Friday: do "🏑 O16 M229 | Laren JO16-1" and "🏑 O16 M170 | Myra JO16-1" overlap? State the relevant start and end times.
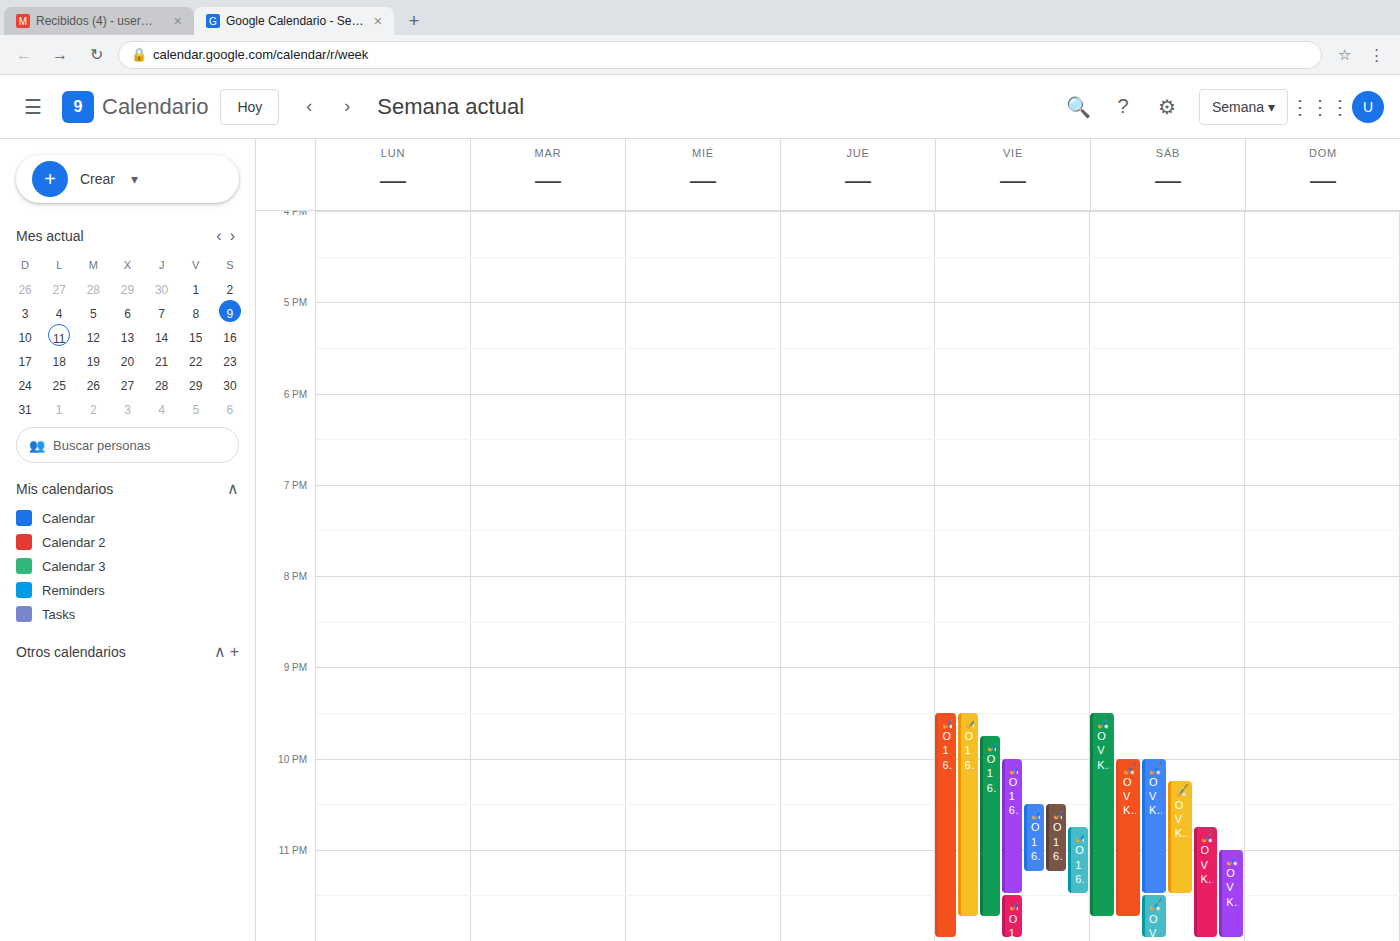
"🏑 O16 M170 | Myra JO16-1" starts at 10:45 PM, before "🏑 O16 M229 | Laren JO16-1" ends at 11:15 PM -- they overlap.